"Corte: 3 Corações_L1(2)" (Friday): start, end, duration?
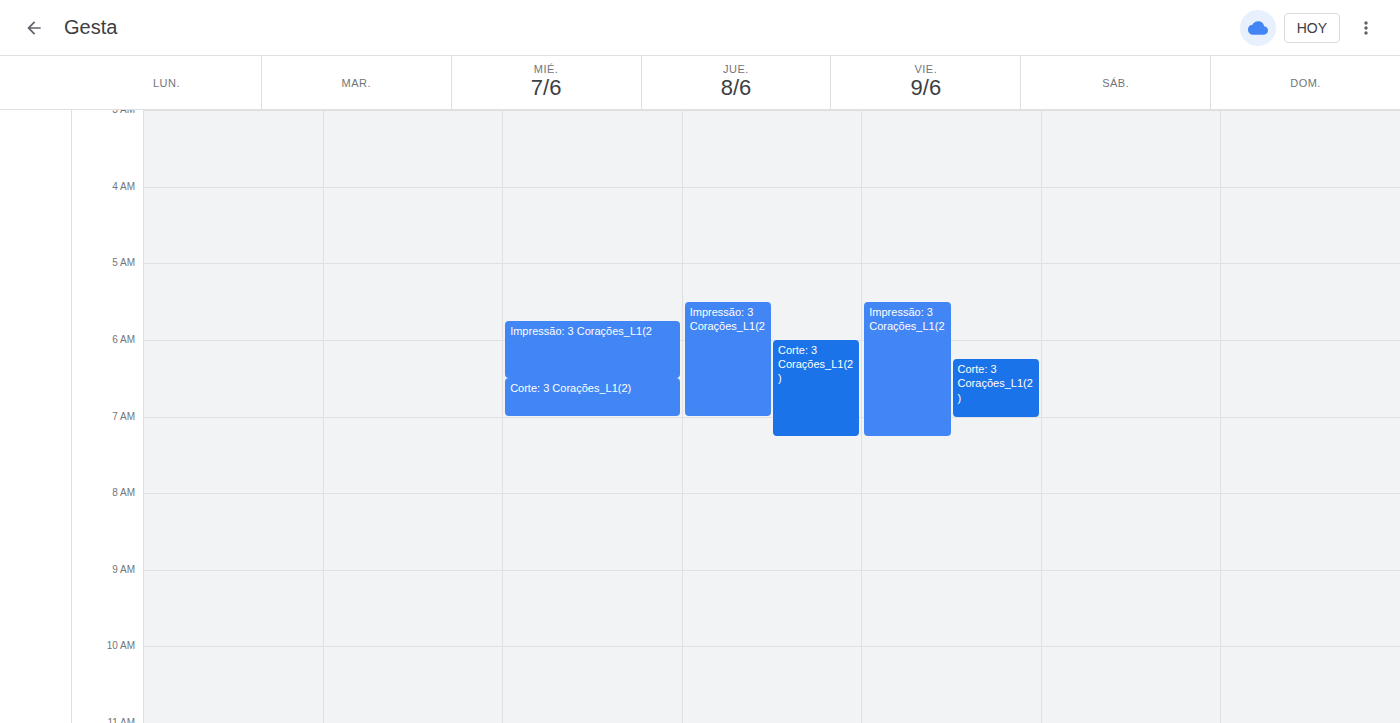
6:15 AM to 7:00 AM, 45 minutes